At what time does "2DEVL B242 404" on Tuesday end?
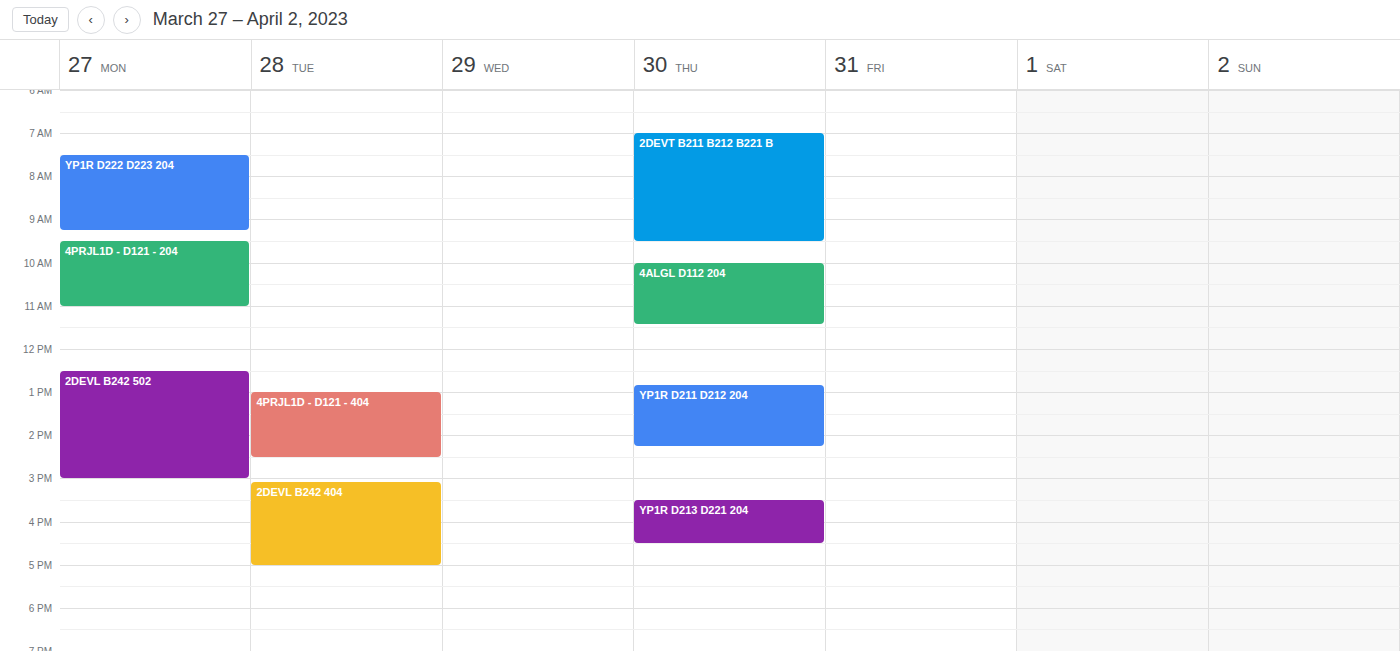
5:00 PM